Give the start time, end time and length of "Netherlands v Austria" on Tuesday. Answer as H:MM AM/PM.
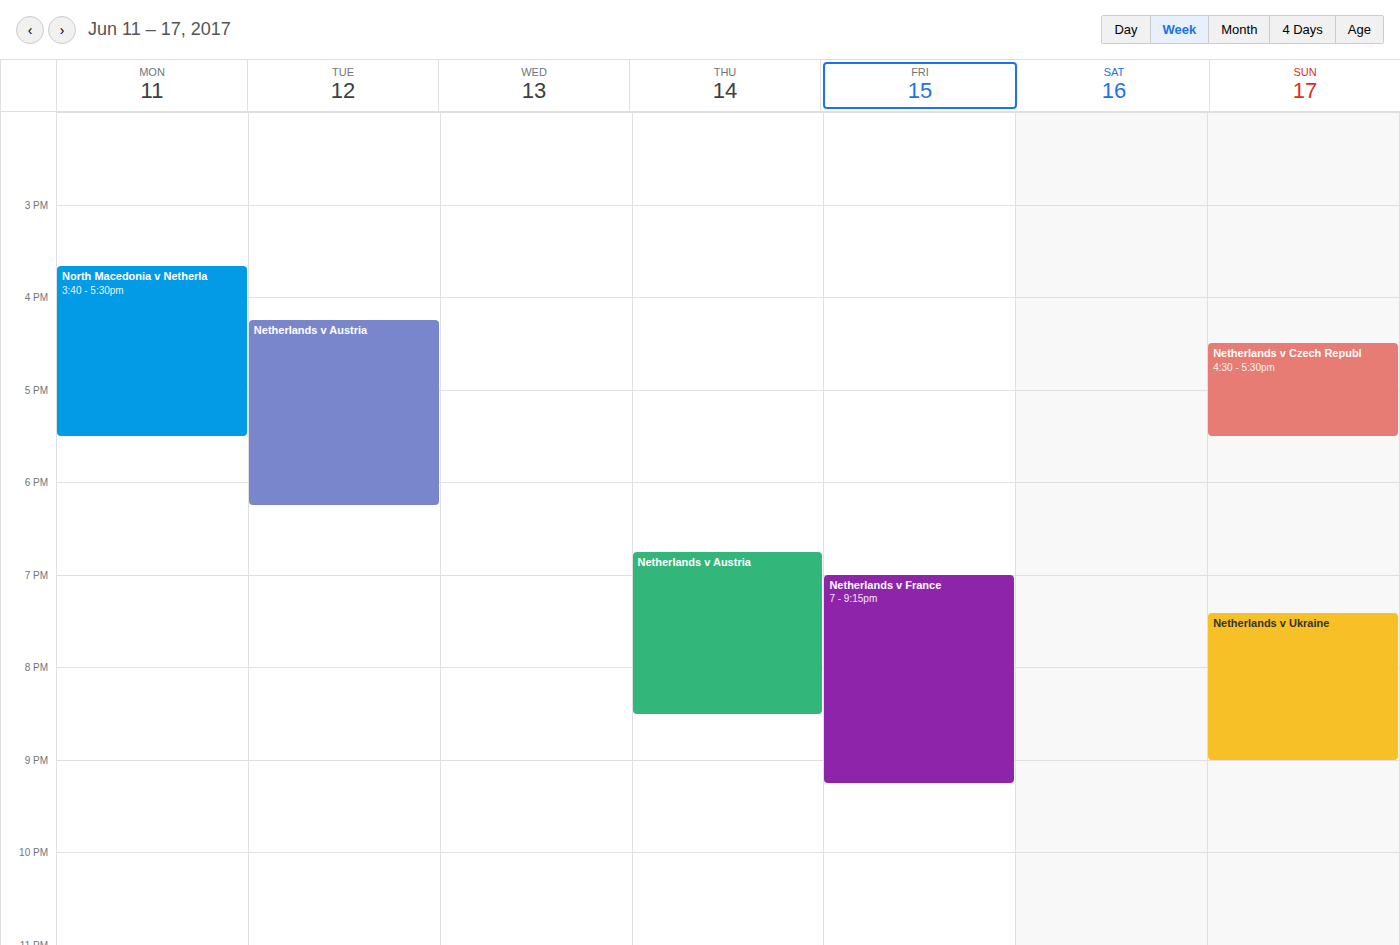
4:15 PM to 6:15 PM, 2 hours